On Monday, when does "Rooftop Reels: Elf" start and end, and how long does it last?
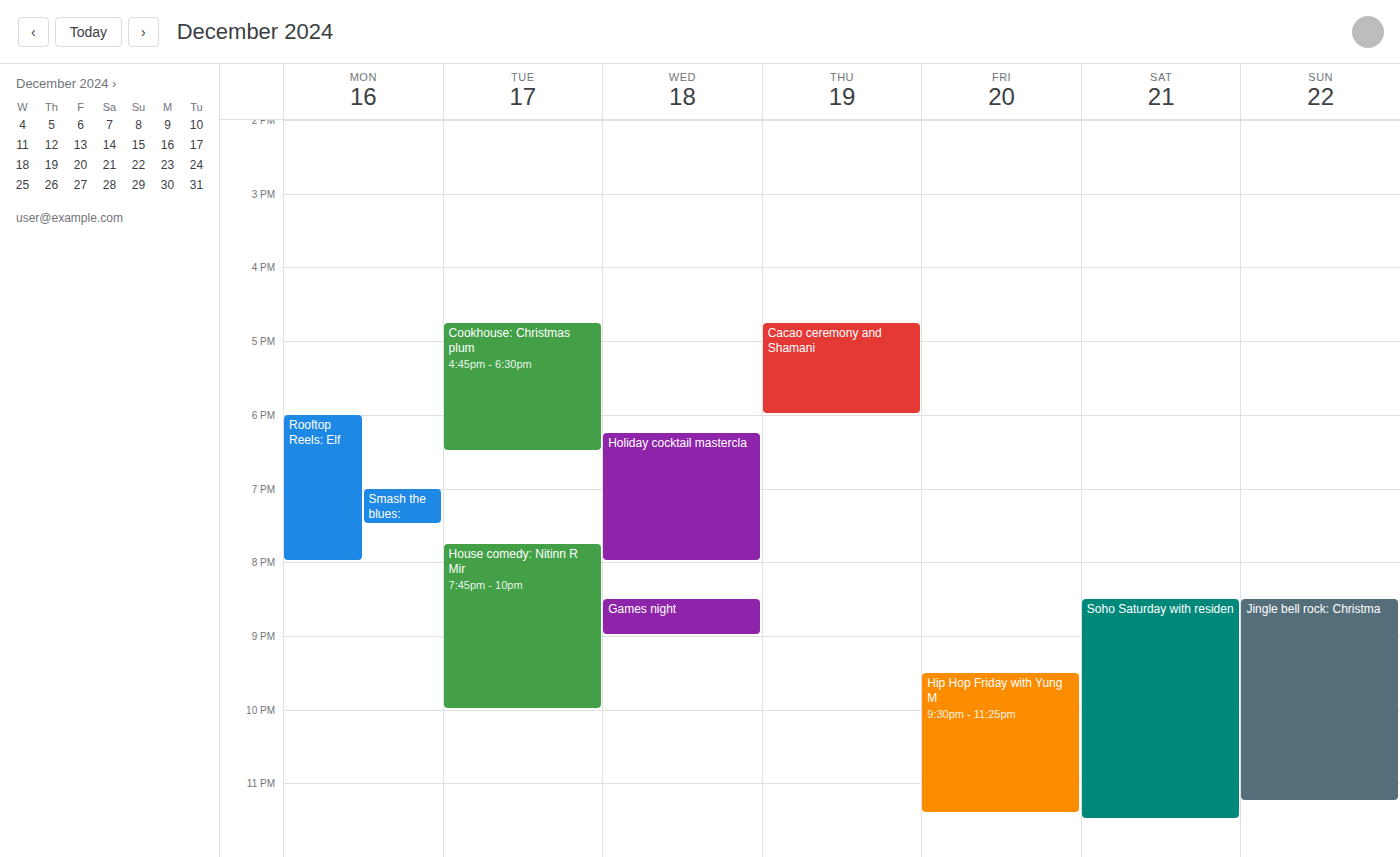
6:00 PM to 8:00 PM, 2 hours